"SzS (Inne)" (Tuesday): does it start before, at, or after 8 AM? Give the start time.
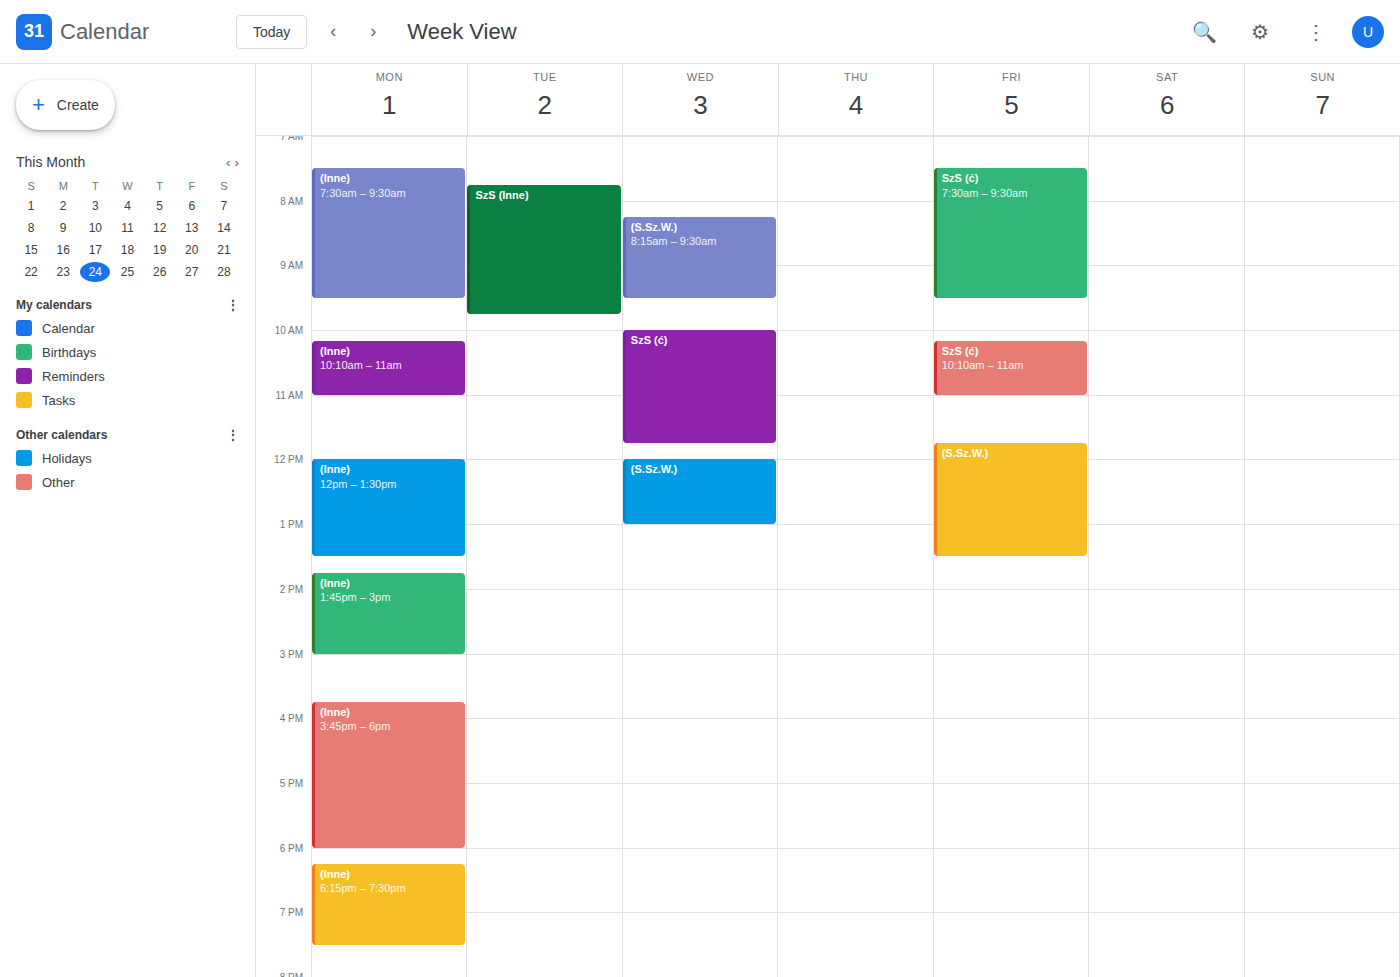
7:45 AM -- before 8 AM, 15 minutes above the 8 AM line.